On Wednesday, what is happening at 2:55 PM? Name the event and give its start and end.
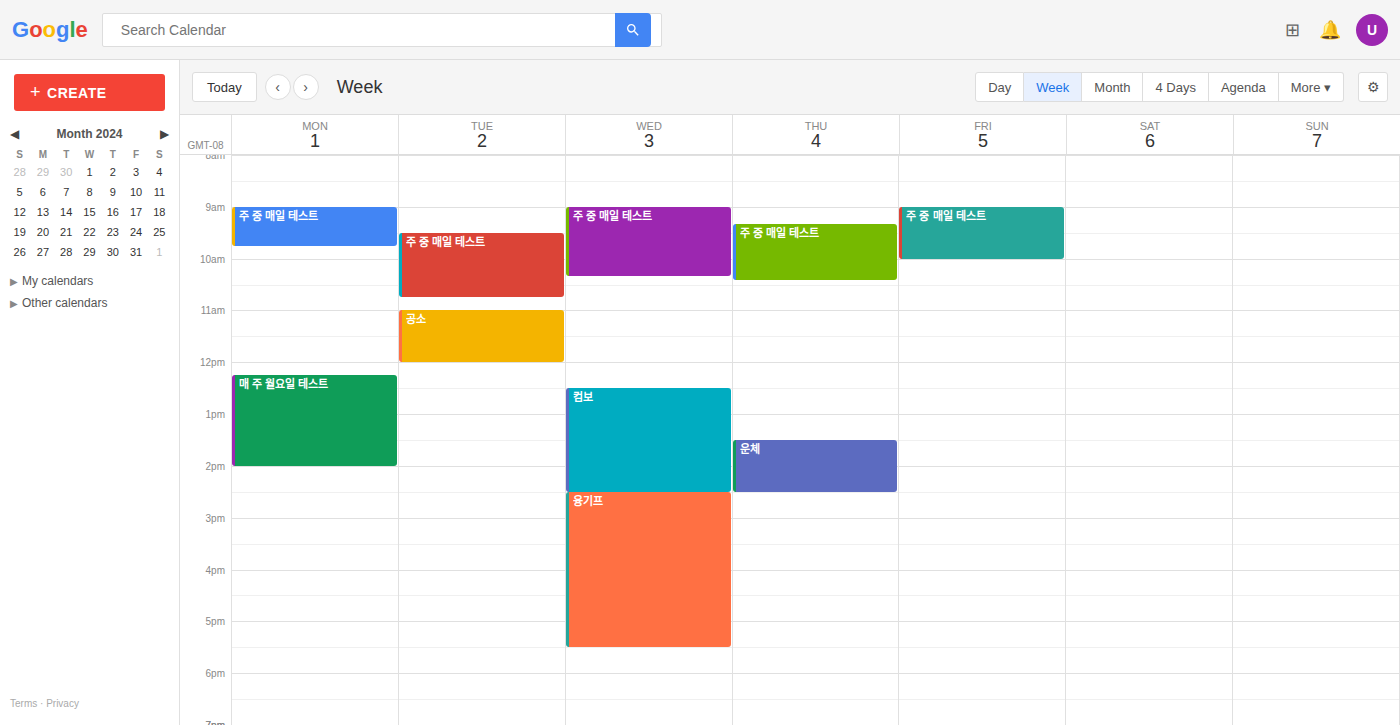
"융기프", 2:30 PM to 5:30 PM